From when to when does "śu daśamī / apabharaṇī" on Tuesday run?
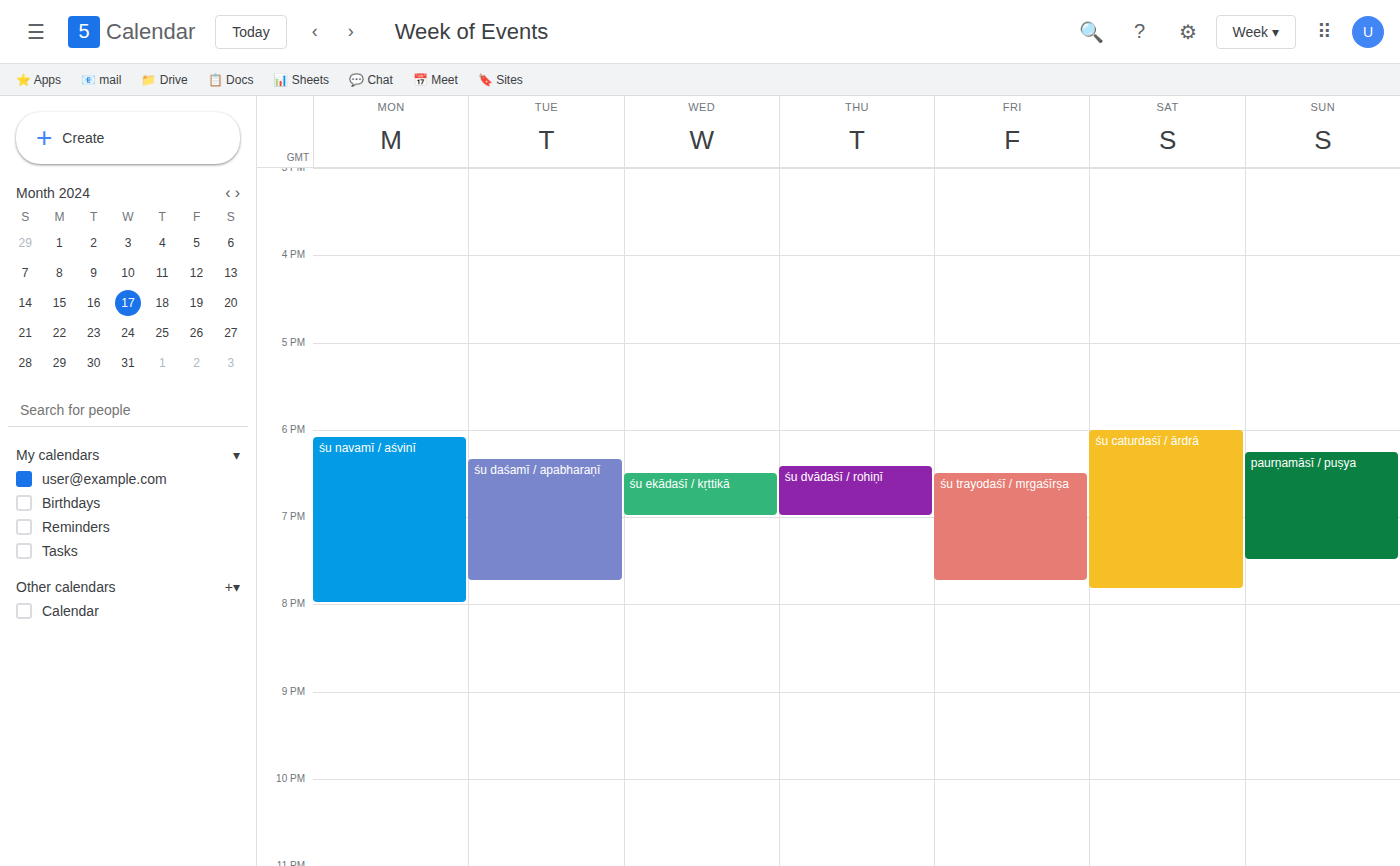
6:20 PM to 7:45 PM